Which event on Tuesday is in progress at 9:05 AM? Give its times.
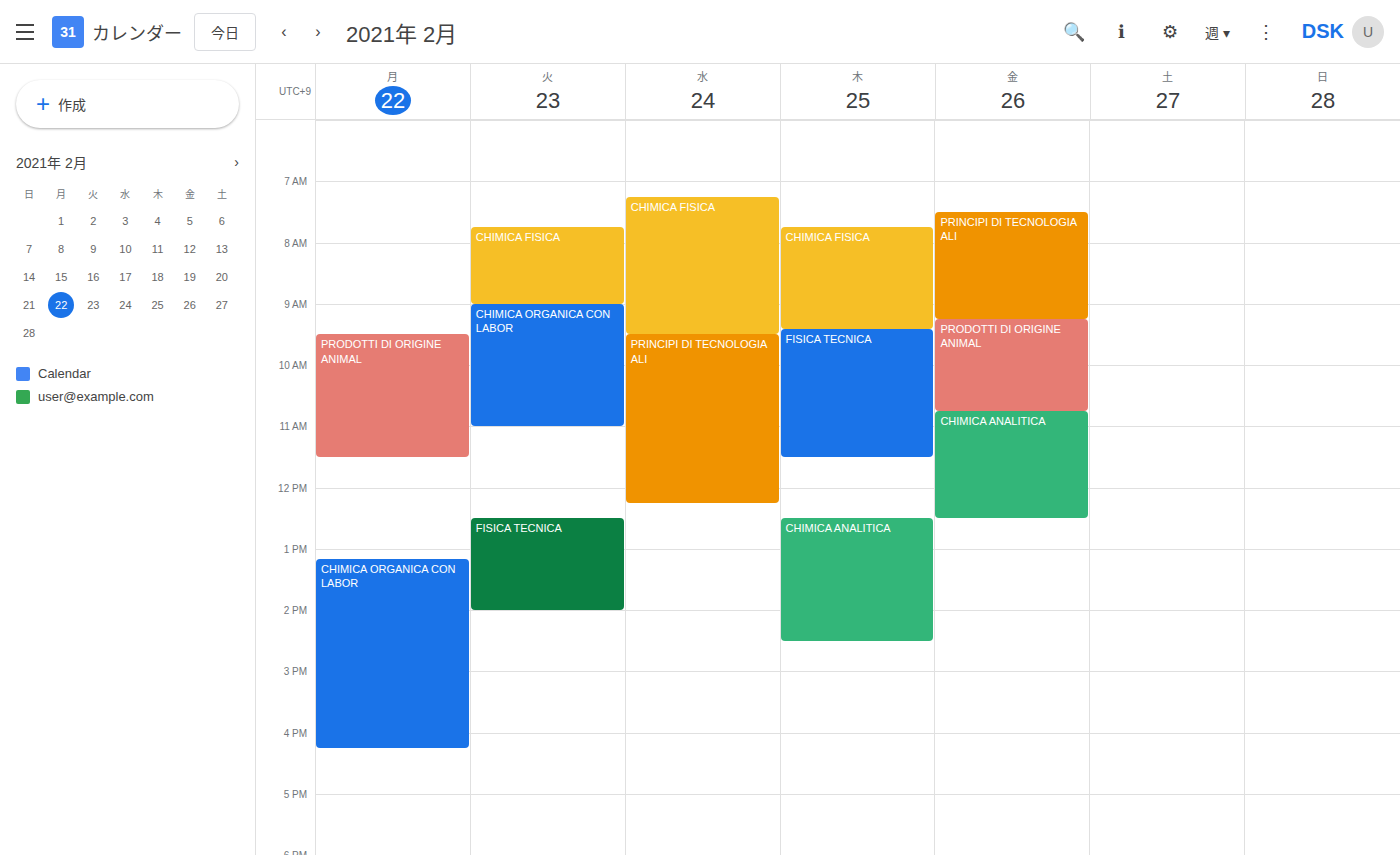
"CHIMICA ORGANICA CON LABOR", 9:00 AM to 11:00 AM